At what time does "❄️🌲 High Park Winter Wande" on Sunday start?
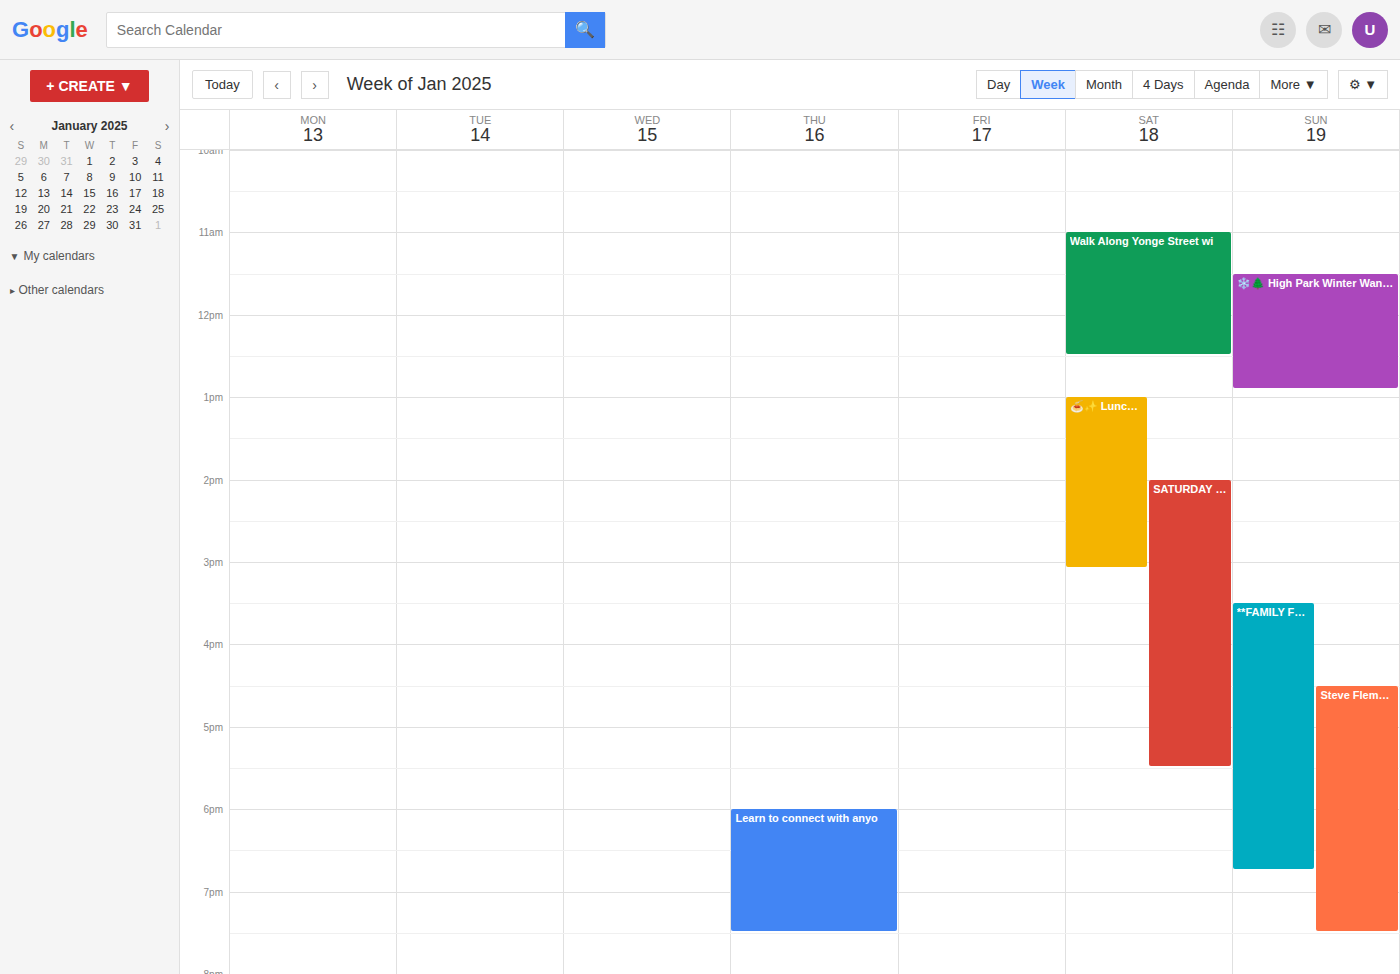
11:30 AM